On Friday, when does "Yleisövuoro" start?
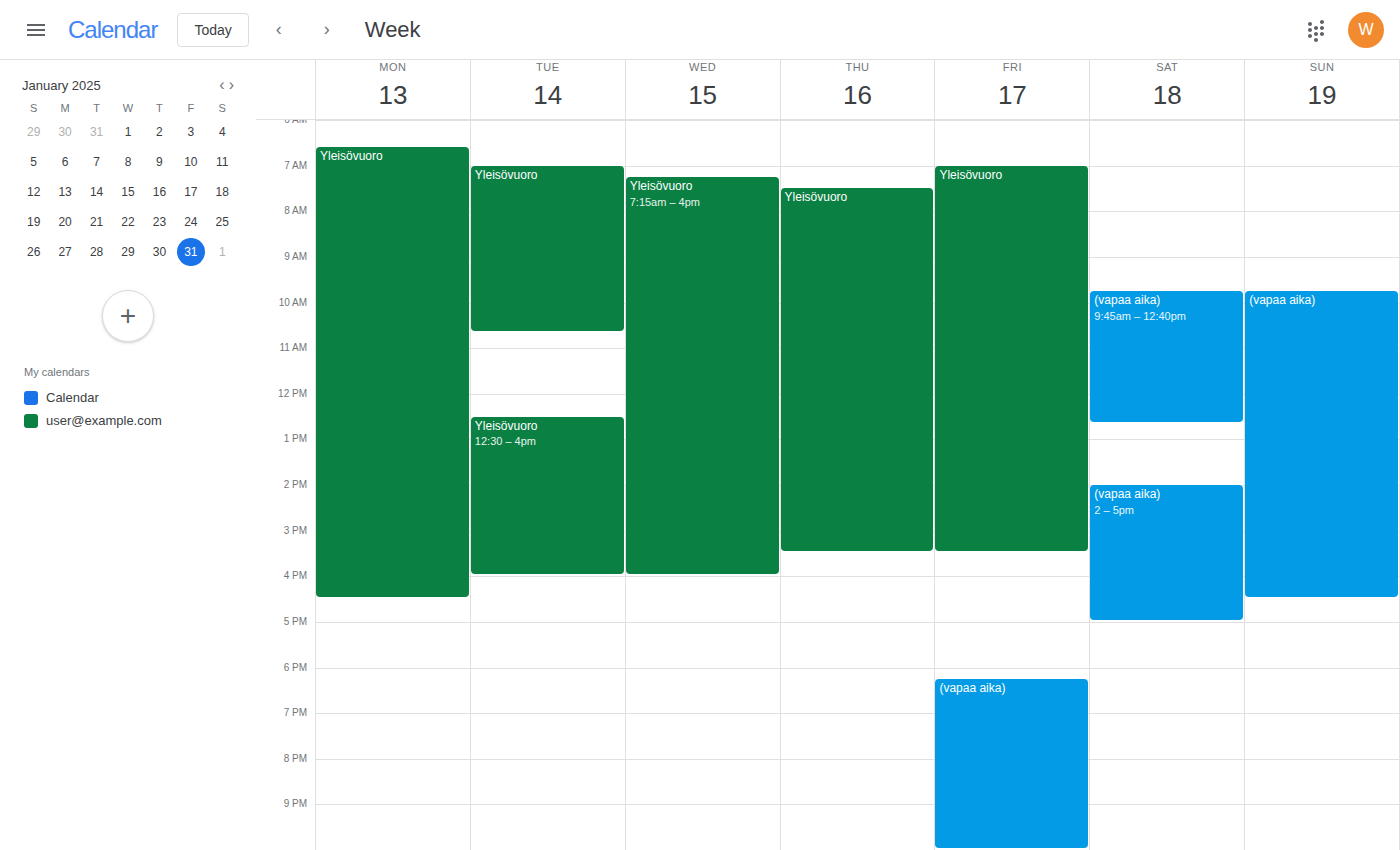
7:00 AM